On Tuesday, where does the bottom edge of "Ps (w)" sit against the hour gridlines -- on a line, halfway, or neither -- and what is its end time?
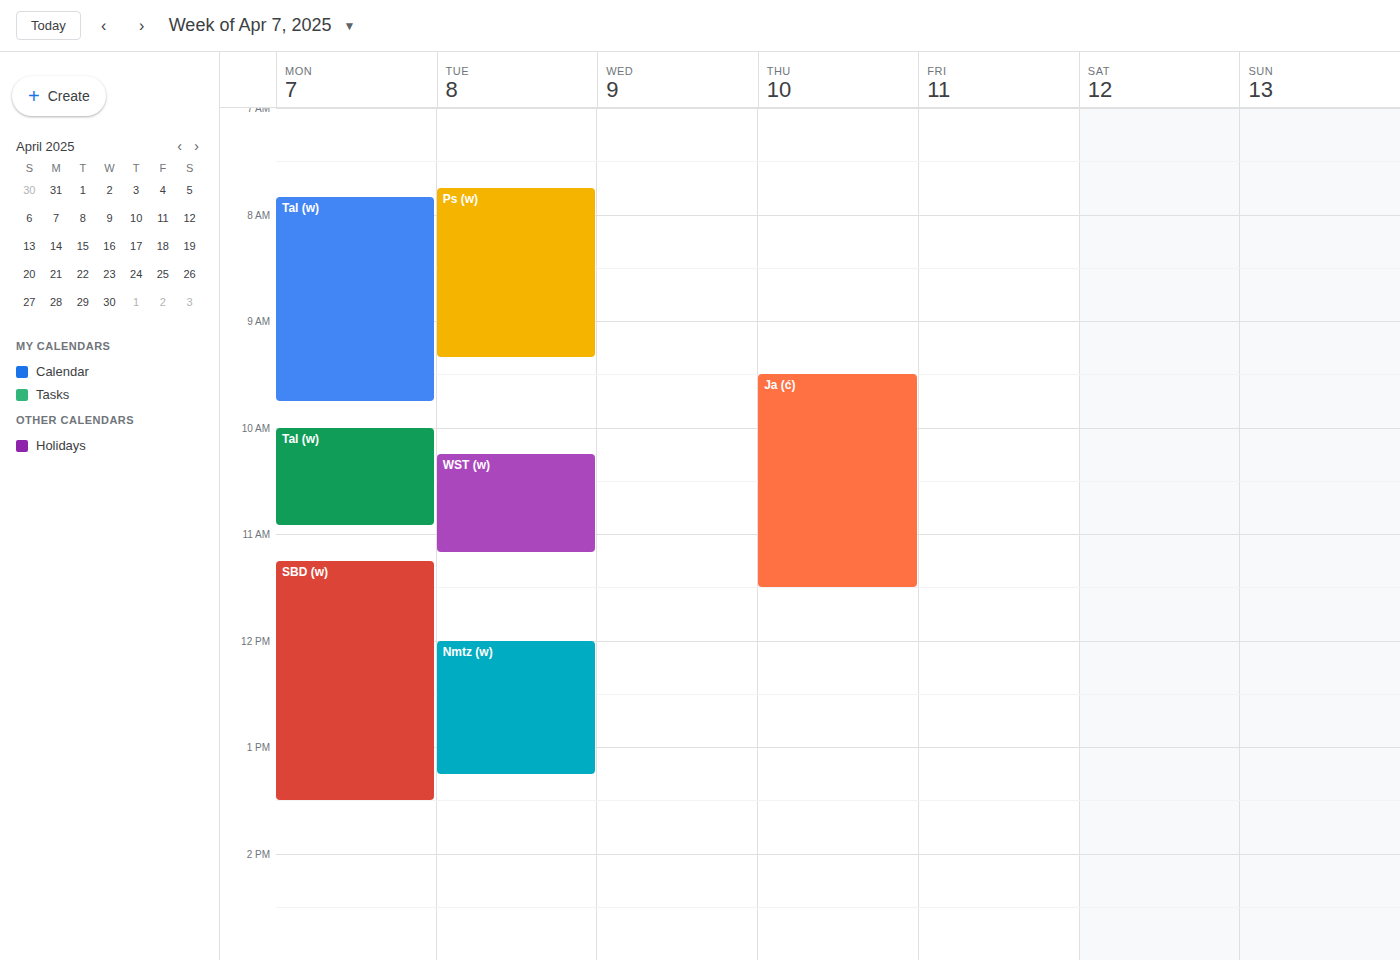
09:20 -- neither: 20 minutes below the 09:00 line and 40 minutes above the 10:00 line.